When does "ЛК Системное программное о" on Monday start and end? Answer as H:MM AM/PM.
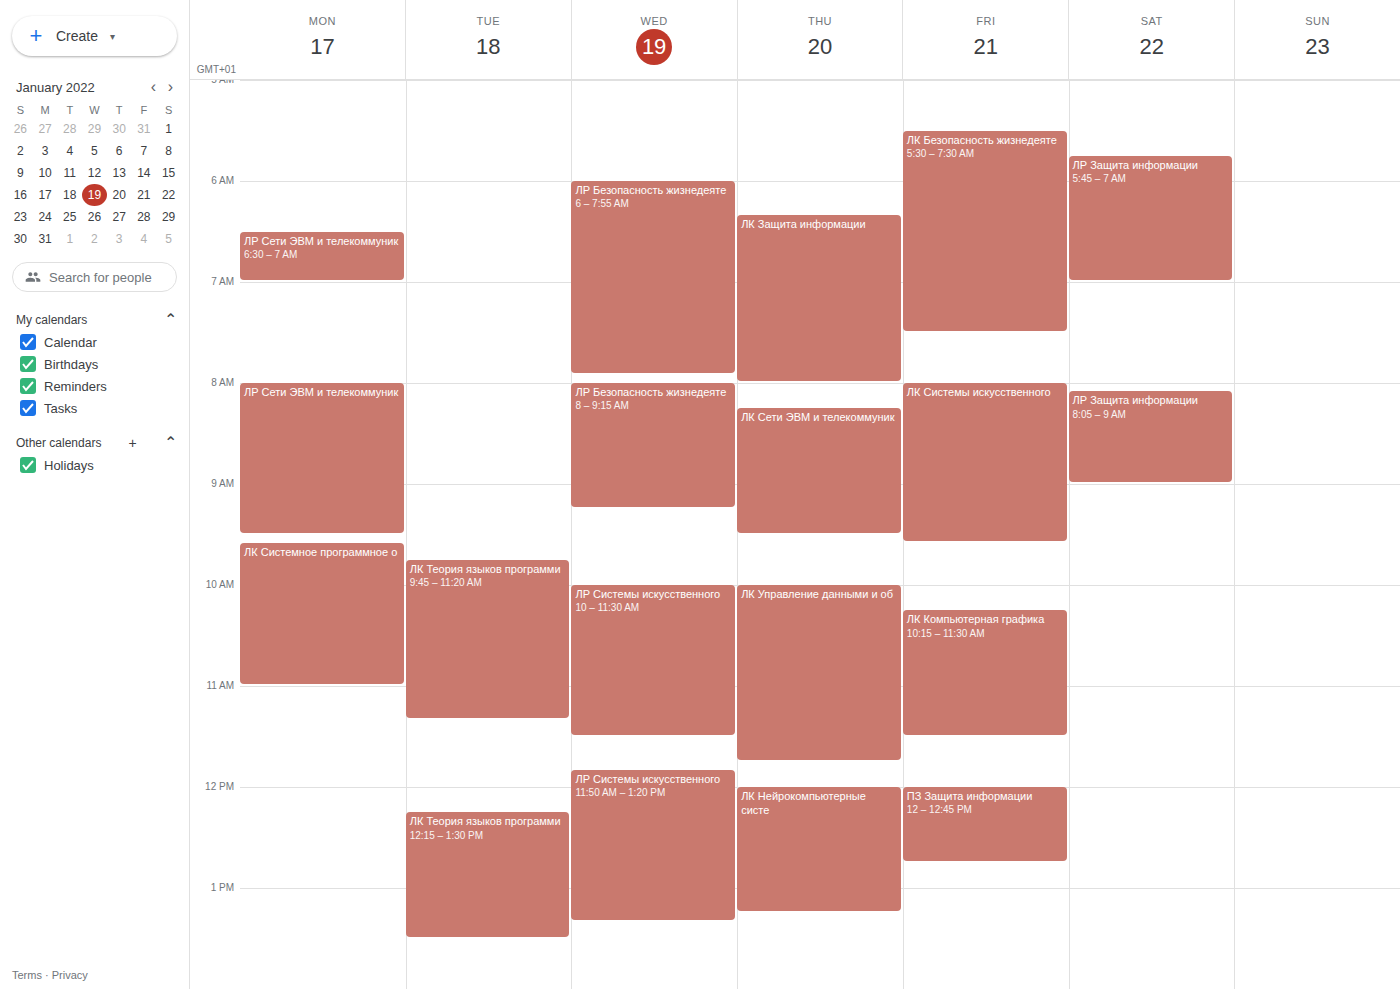
9:35 AM to 11:00 AM